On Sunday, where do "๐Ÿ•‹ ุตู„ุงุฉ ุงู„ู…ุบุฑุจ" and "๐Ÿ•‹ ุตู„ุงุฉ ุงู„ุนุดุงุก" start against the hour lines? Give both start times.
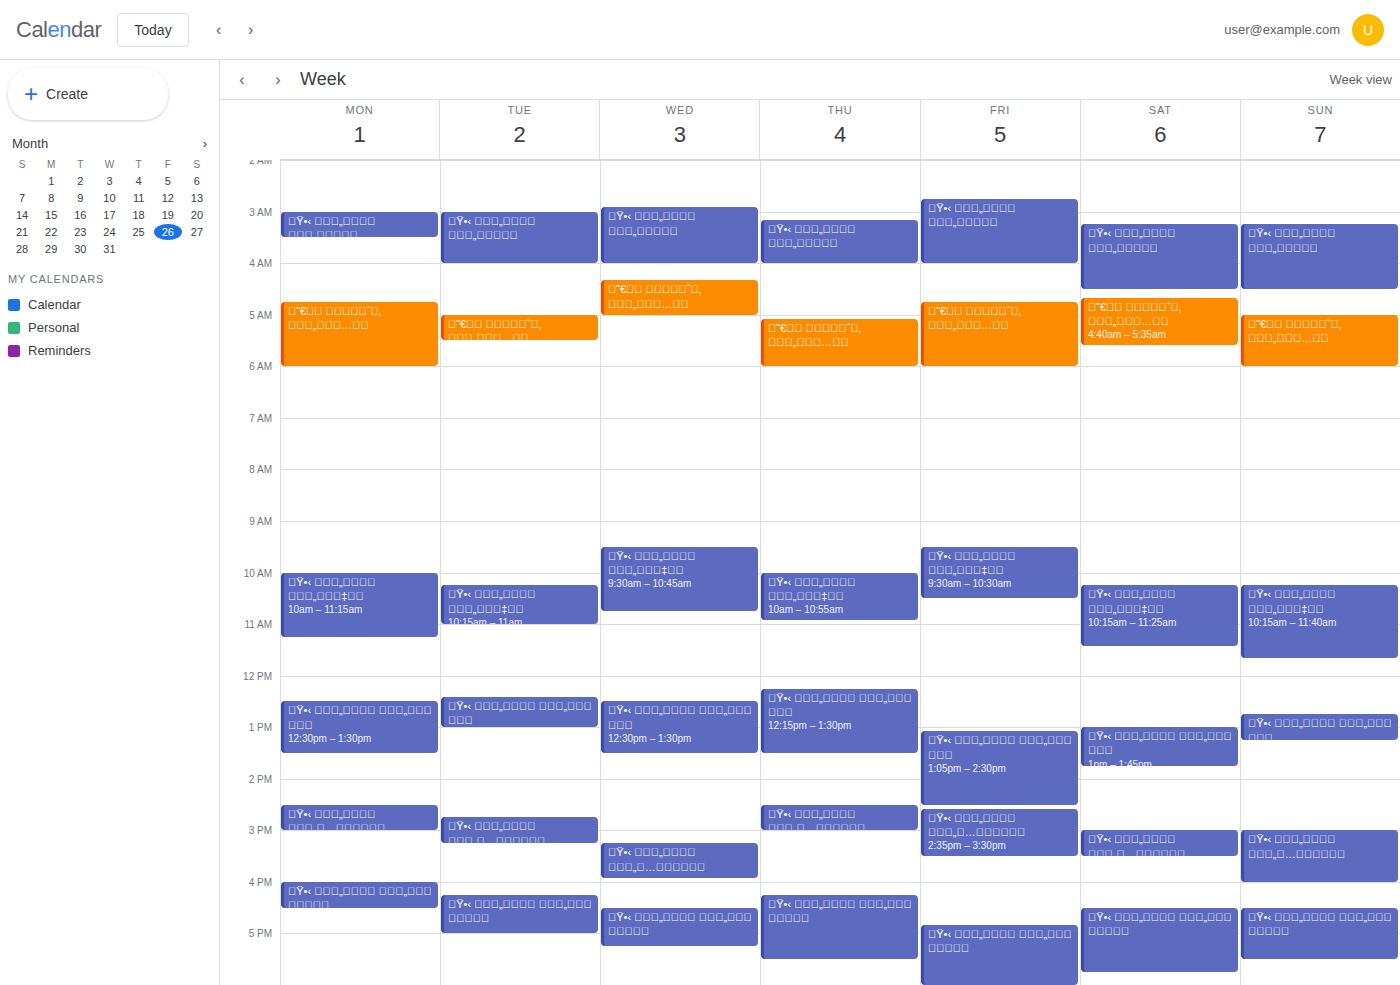
"๐Ÿ•‹ ุตู„ุงุฉ ุงู„ู…ุบุฑุจ": 3:00 PM, exactly on the 3 PM line. "๐Ÿ•‹ ุตู„ุงุฉ ุงู„ุนุดุงุก": 4:30 PM, halfway between the 4 PM and 5 PM lines.